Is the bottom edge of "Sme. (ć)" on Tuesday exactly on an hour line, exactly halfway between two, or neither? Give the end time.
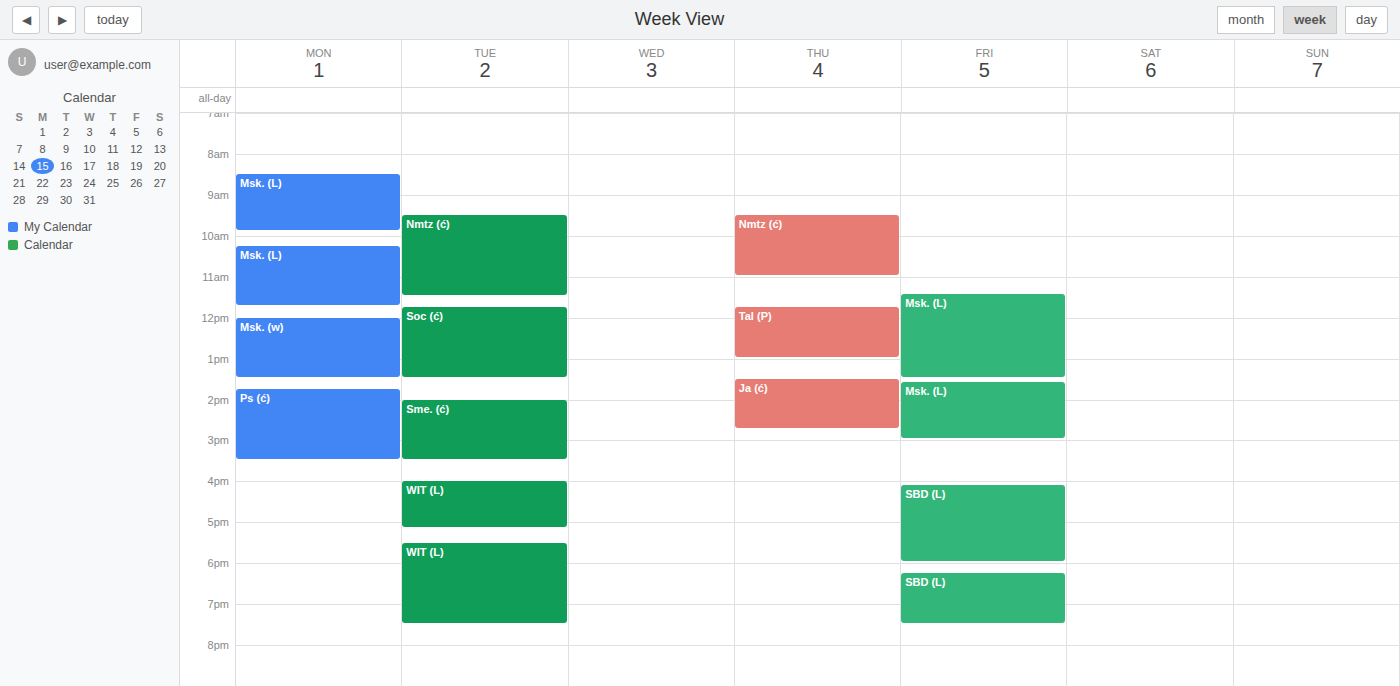
3:30 PM -- halfway between the 3 PM and 4 PM lines.